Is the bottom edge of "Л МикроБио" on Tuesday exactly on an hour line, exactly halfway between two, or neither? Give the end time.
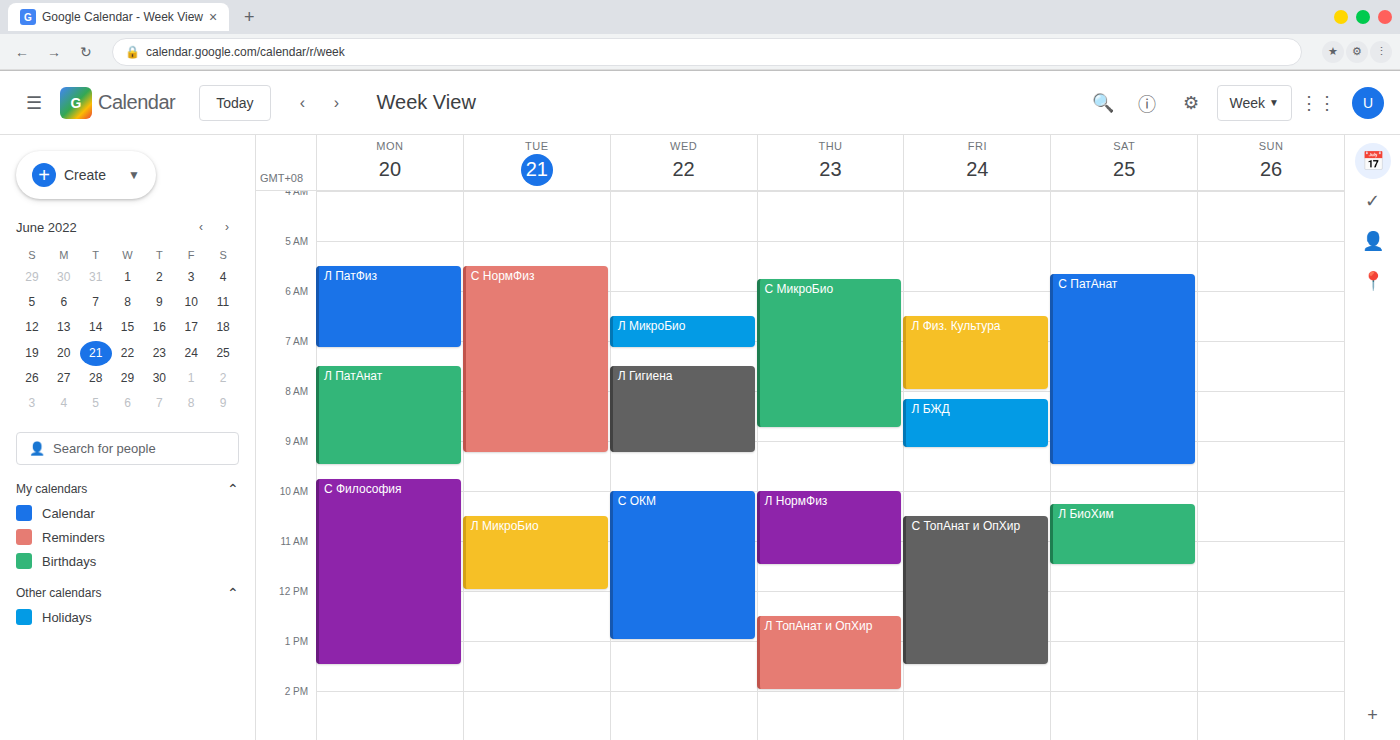
12:00 PM -- exactly on the 12 PM line.